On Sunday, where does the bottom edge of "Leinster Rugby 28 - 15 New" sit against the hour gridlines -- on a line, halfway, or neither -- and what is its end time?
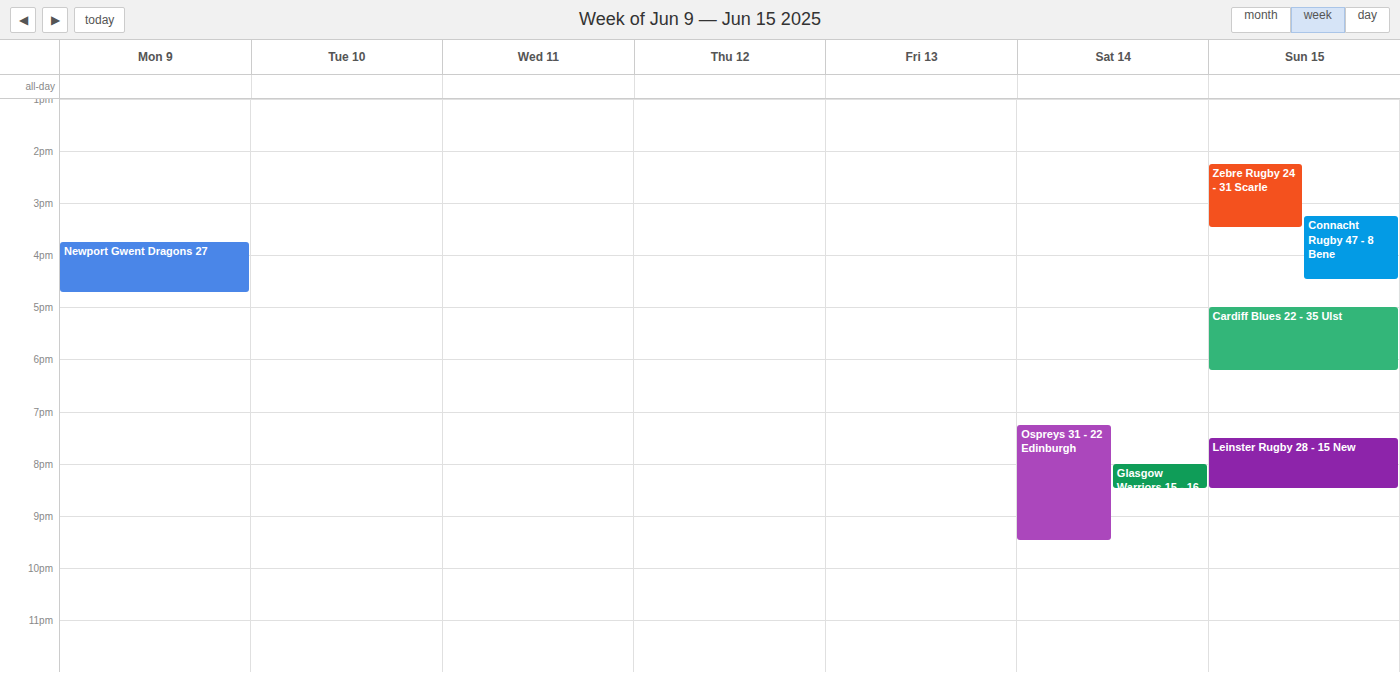
8:30 PM -- halfway between the 8 PM and 9 PM lines.